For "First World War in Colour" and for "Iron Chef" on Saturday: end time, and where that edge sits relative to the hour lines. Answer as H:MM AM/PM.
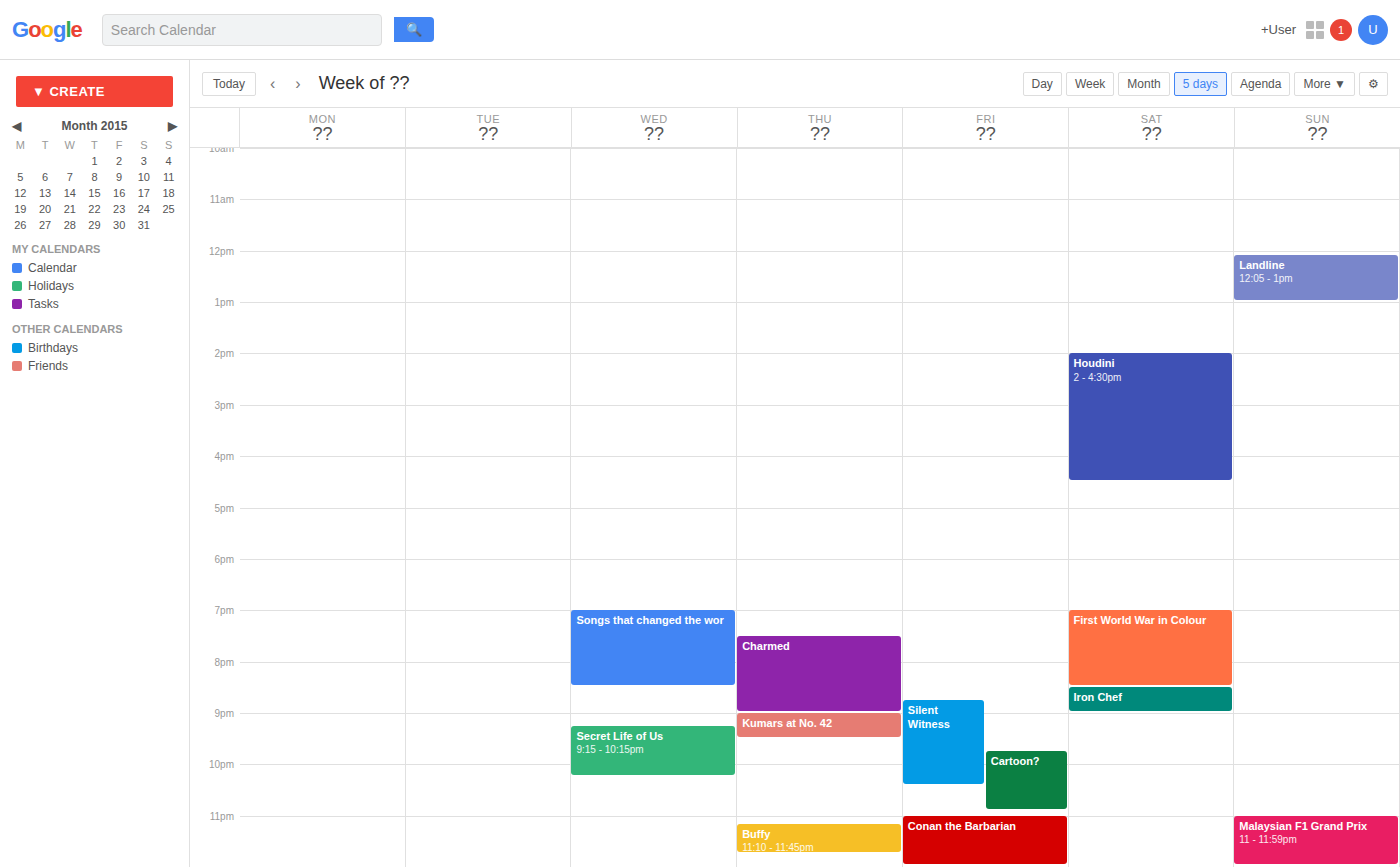
"First World War in Colour": 8:30 PM, halfway between the 8 PM and 9 PM lines. "Iron Chef": 9:00 PM, exactly on the 9 PM line.